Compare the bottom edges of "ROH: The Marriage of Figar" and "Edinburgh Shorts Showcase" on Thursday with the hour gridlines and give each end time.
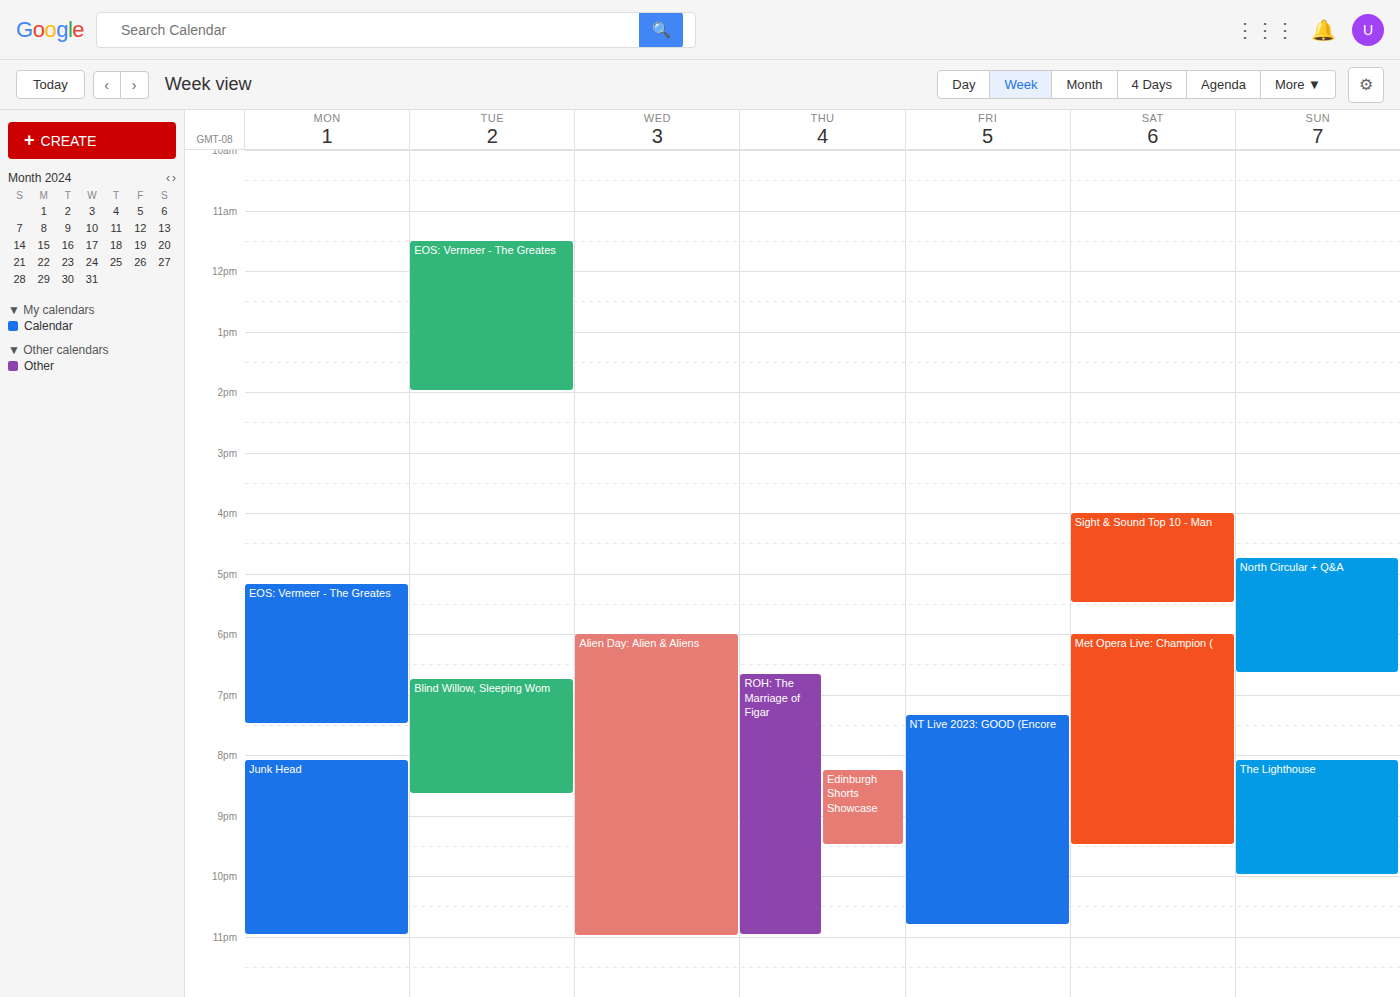
"ROH: The Marriage of Figar": 11:00 PM, exactly on the 11 PM line. "Edinburgh Shorts Showcase": 9:30 PM, halfway between the 9 PM and 10 PM lines.